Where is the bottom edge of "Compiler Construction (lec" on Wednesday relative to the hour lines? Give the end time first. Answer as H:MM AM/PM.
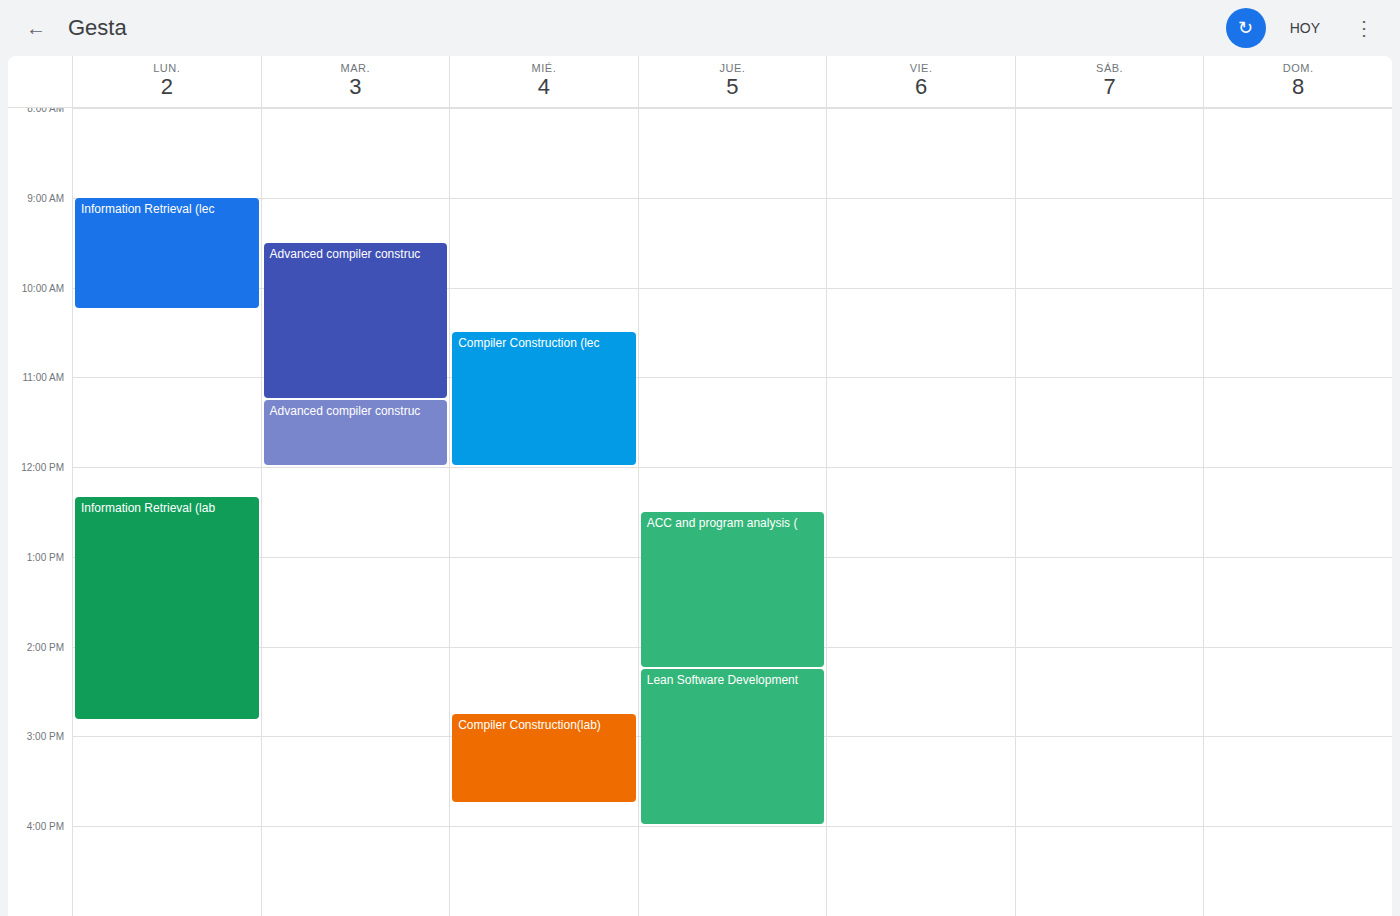
12:00 PM -- exactly on the 12 PM line.